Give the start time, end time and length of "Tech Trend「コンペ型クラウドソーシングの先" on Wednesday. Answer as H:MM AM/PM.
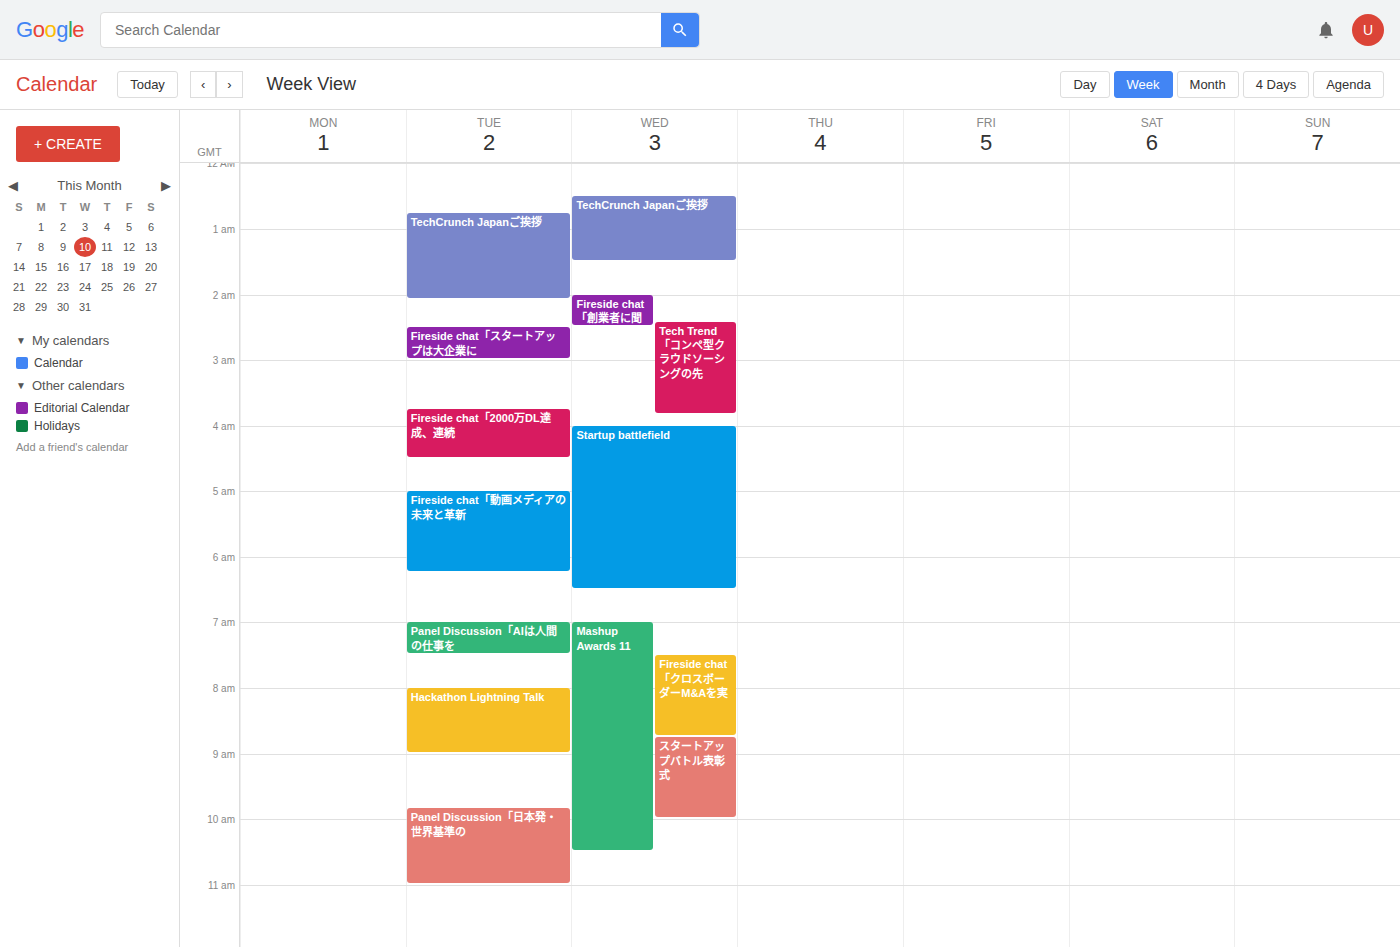
2:25 AM to 3:50 AM, 1 hour 25 minutes